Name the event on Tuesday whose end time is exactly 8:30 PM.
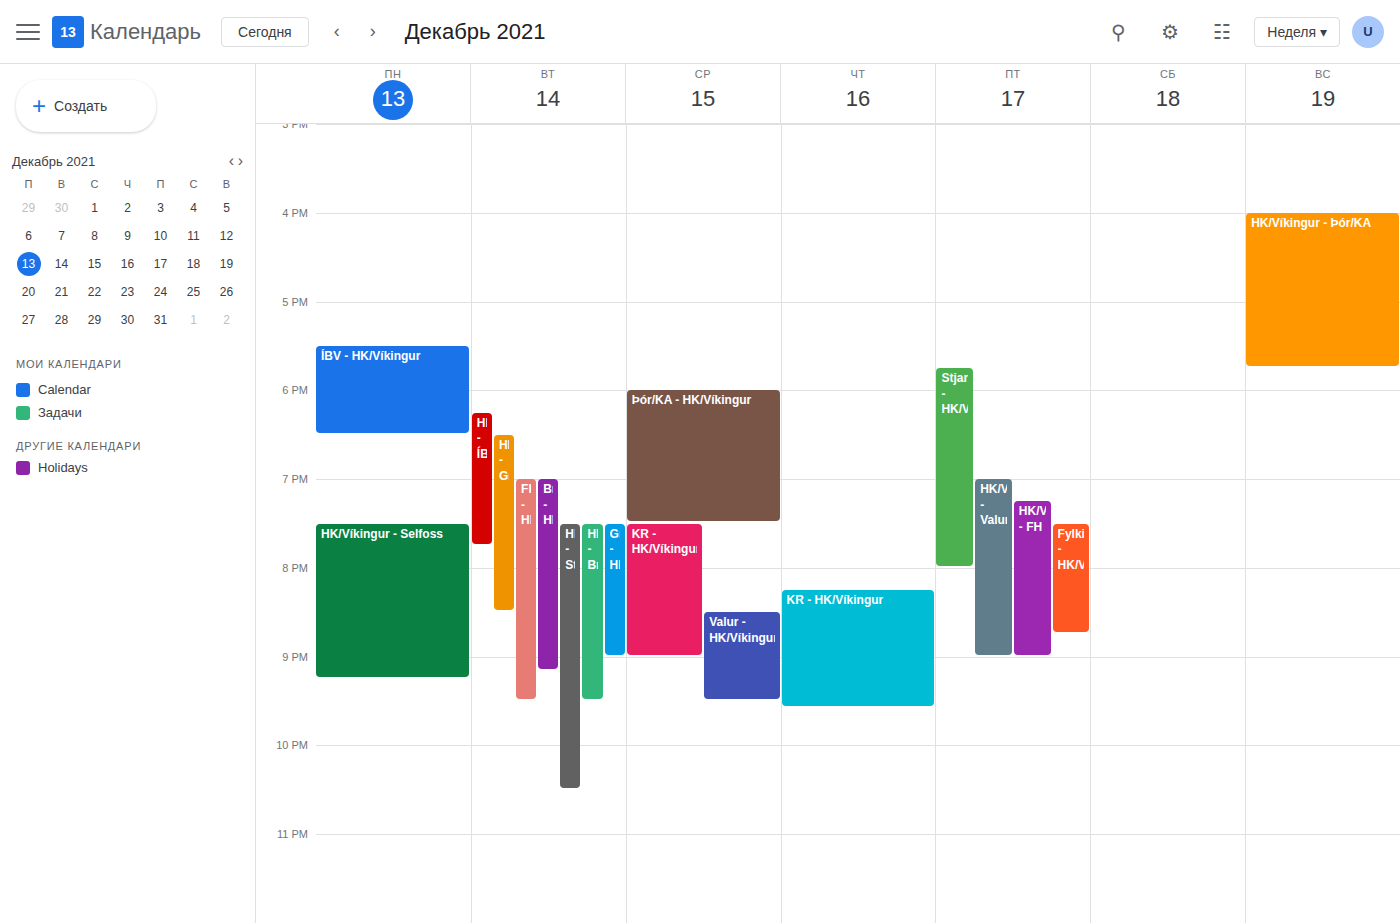
"HK/Víkingur - Grindavík"